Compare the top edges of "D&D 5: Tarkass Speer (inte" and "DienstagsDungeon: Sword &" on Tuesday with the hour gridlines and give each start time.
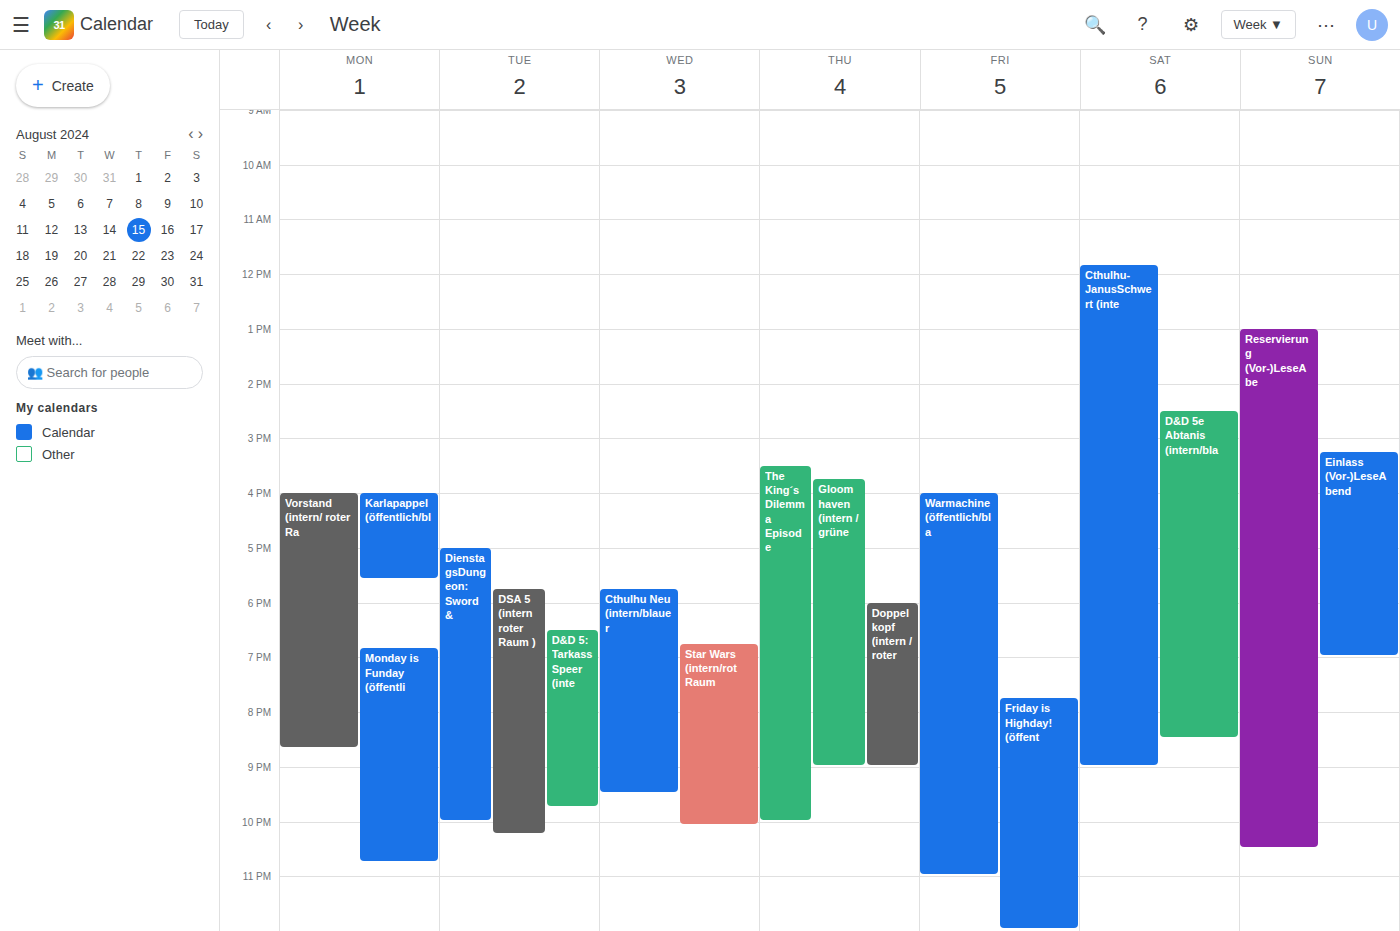
"D&D 5: Tarkass Speer (inte": 6:30 PM, halfway between the 6 PM and 7 PM lines. "DienstagsDungeon: Sword &": 5:00 PM, exactly on the 5 PM line.